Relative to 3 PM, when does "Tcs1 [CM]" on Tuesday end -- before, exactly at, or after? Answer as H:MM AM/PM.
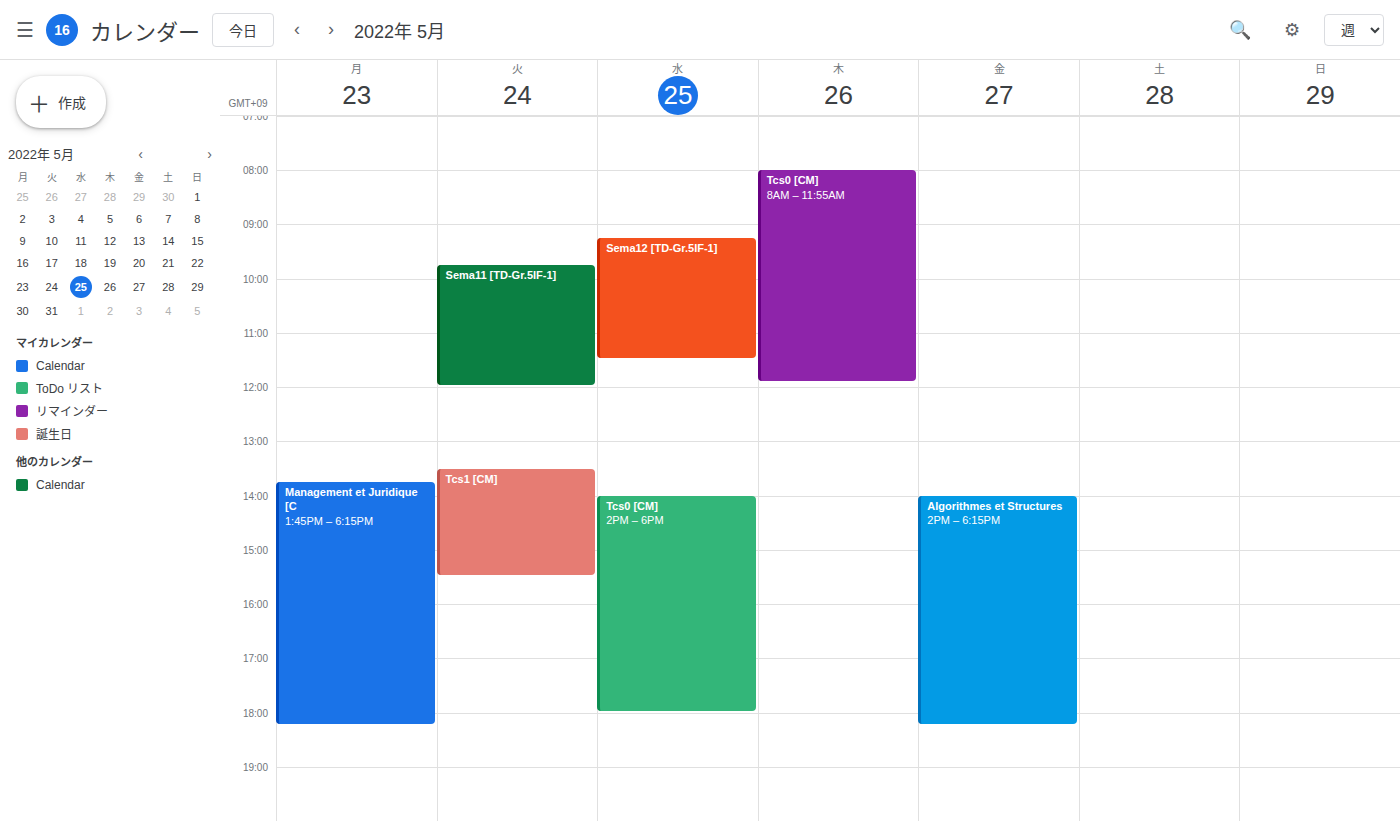
3:30 PM -- after 3 PM, 30 minutes below the 3 PM line.